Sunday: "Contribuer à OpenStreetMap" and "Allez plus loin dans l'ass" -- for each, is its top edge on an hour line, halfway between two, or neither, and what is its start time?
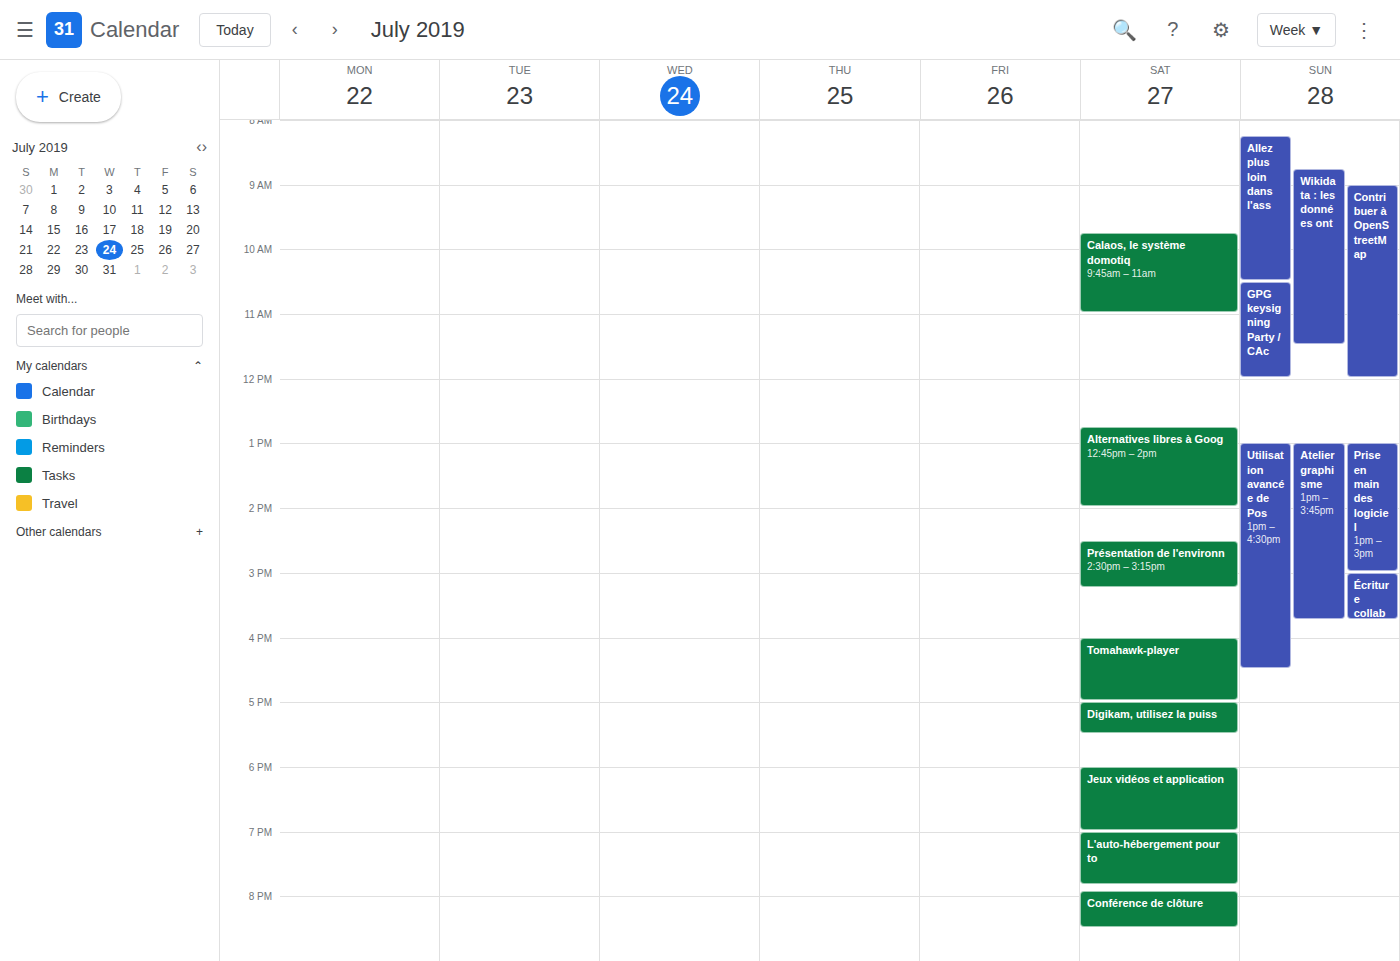
"Contribuer à OpenStreetMap": 9:00 AM, exactly on the 9 AM line. "Allez plus loin dans l'ass": 8:15 AM, neither: a quarter of the way from the 8 AM line to the 9 AM line.